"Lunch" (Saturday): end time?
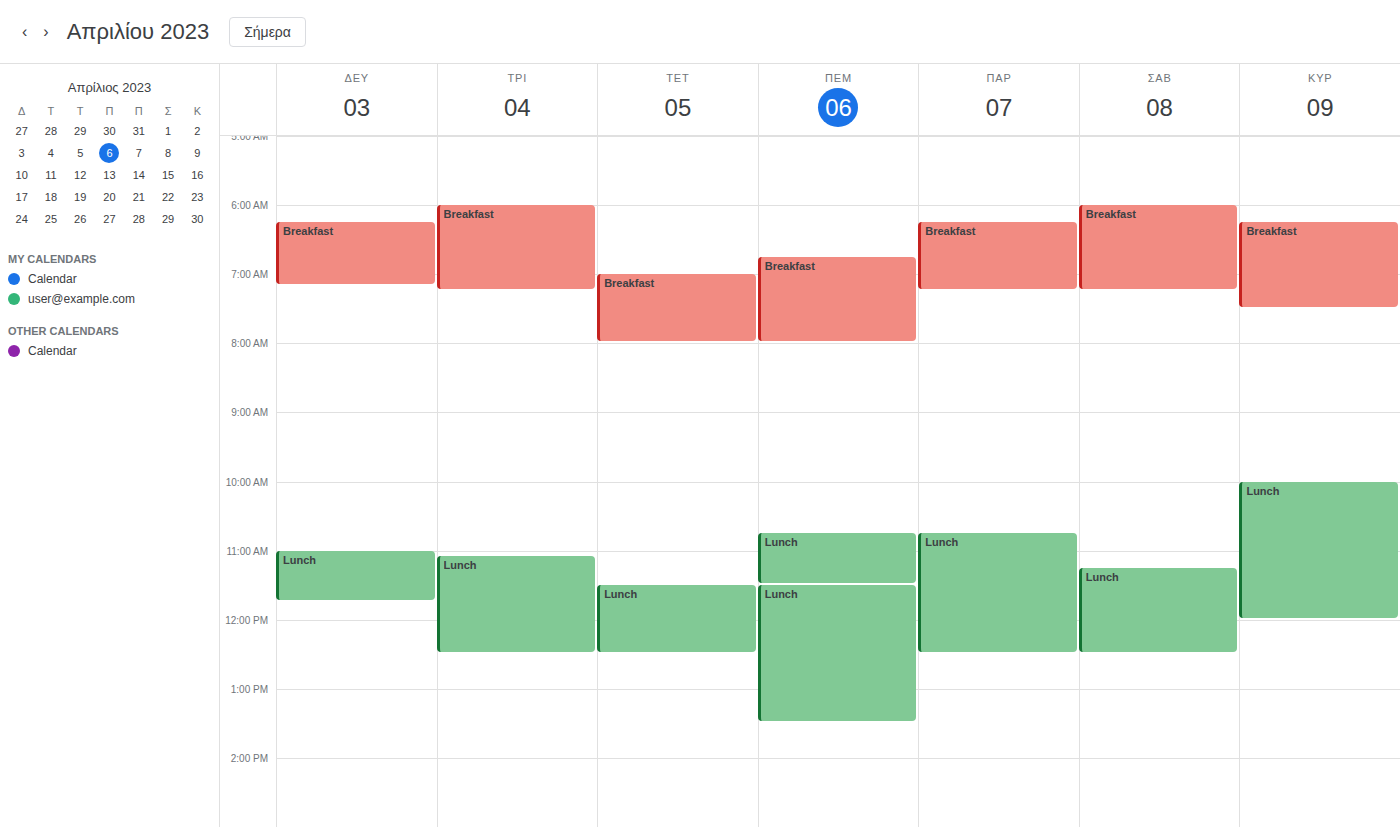
12:30 PM